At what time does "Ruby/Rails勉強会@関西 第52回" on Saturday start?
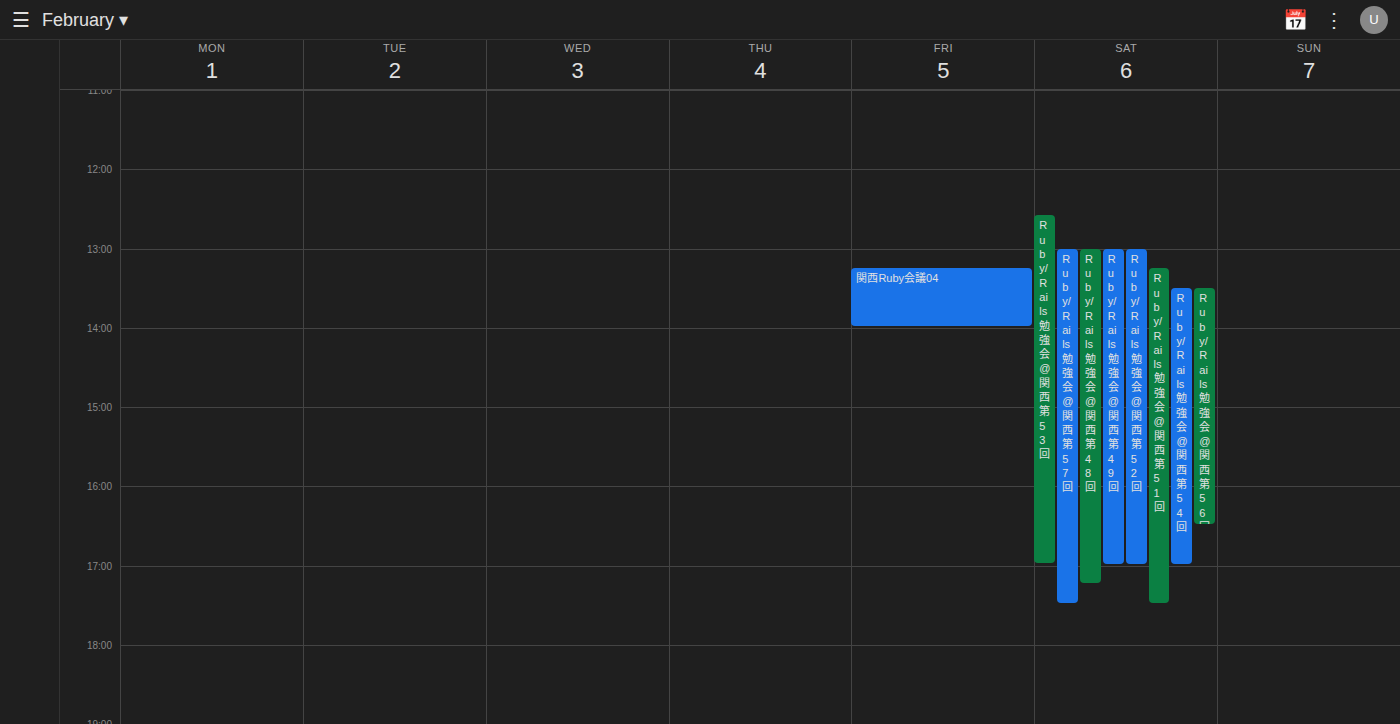
1:00 PM